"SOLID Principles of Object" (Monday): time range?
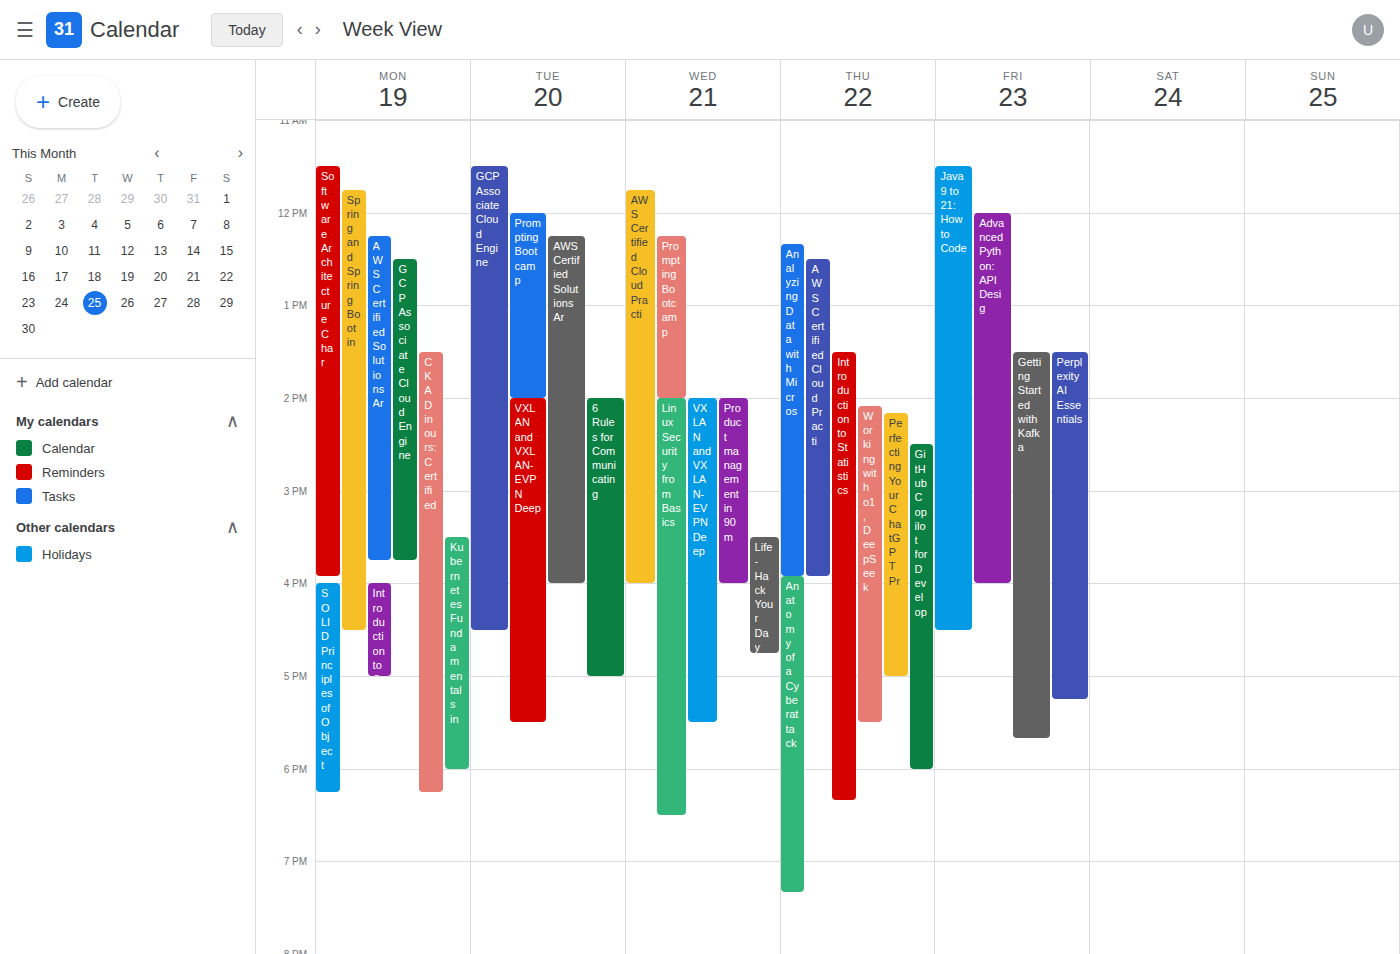
4:00 PM to 6:15 PM